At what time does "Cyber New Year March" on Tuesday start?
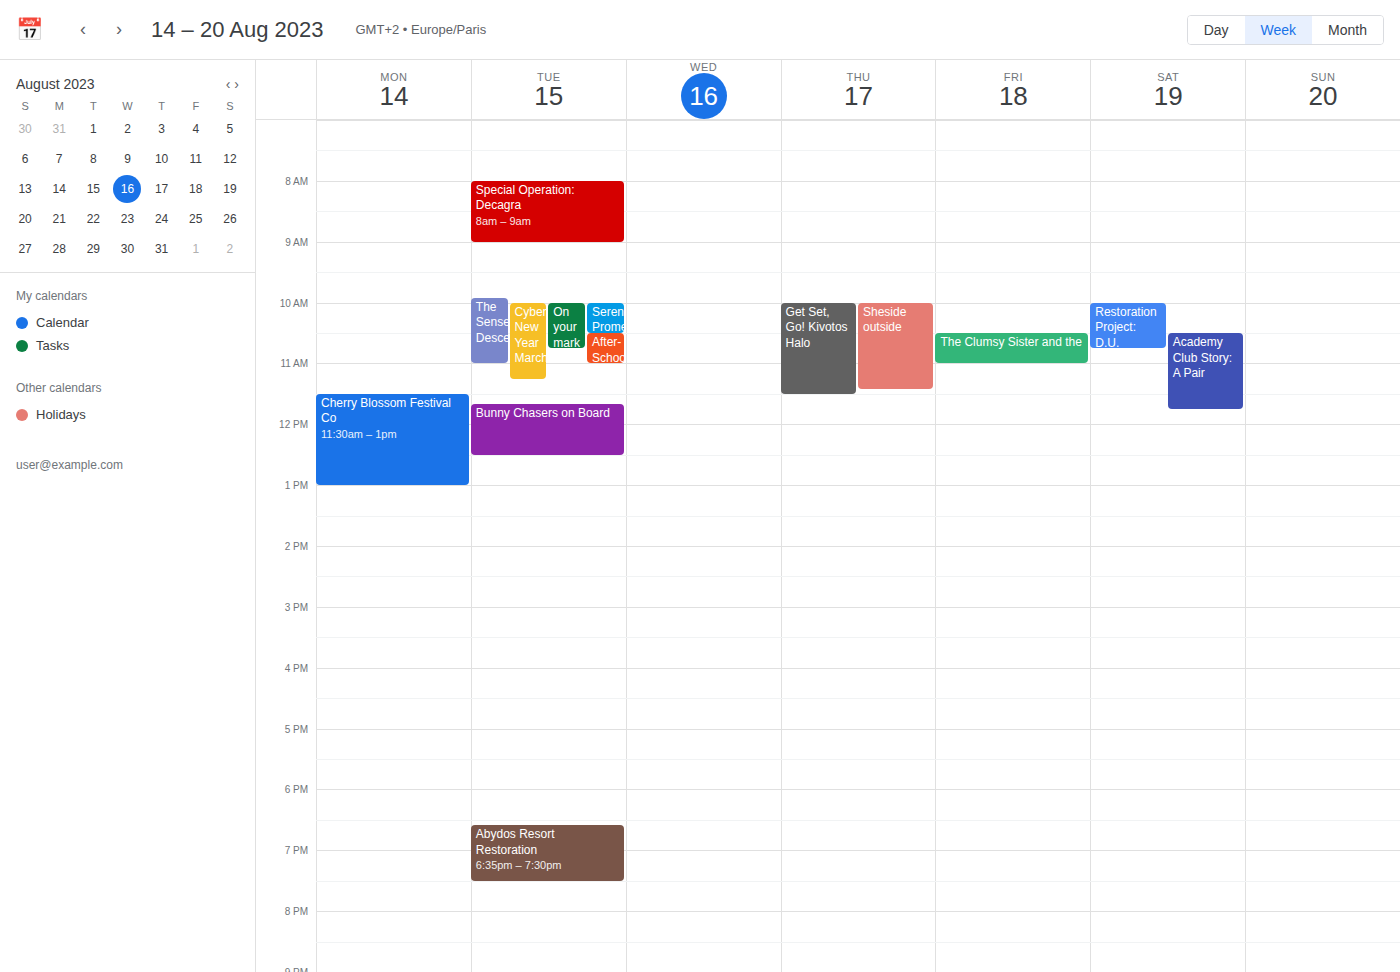
10:00 AM